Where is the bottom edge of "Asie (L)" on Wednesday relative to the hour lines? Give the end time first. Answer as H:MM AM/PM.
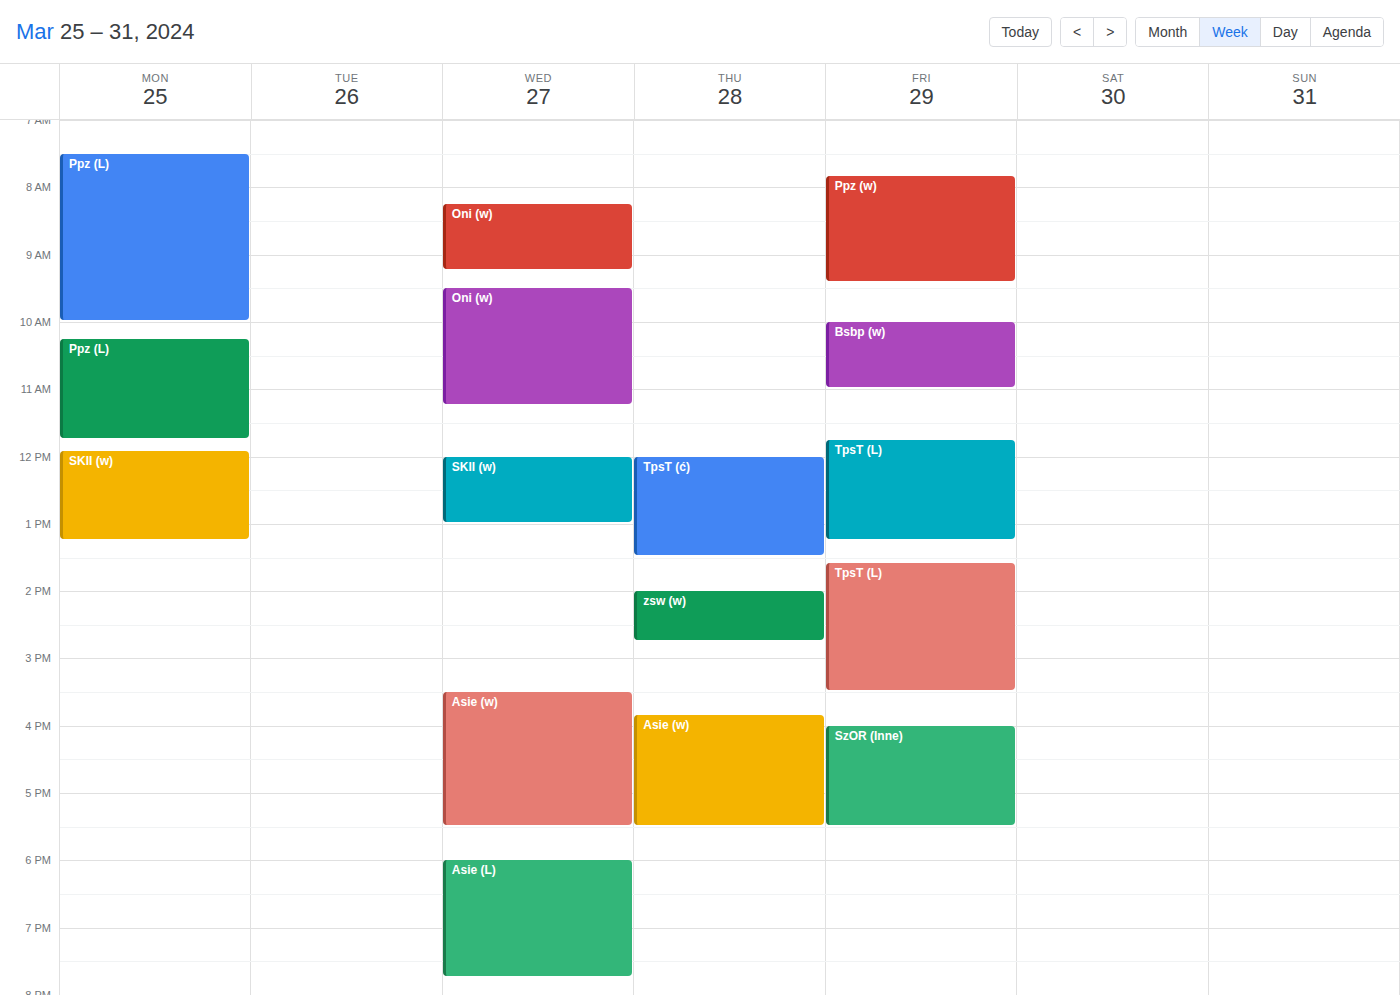
7:45 PM -- neither: three quarters of the way from the 7 PM line to the 8 PM line.